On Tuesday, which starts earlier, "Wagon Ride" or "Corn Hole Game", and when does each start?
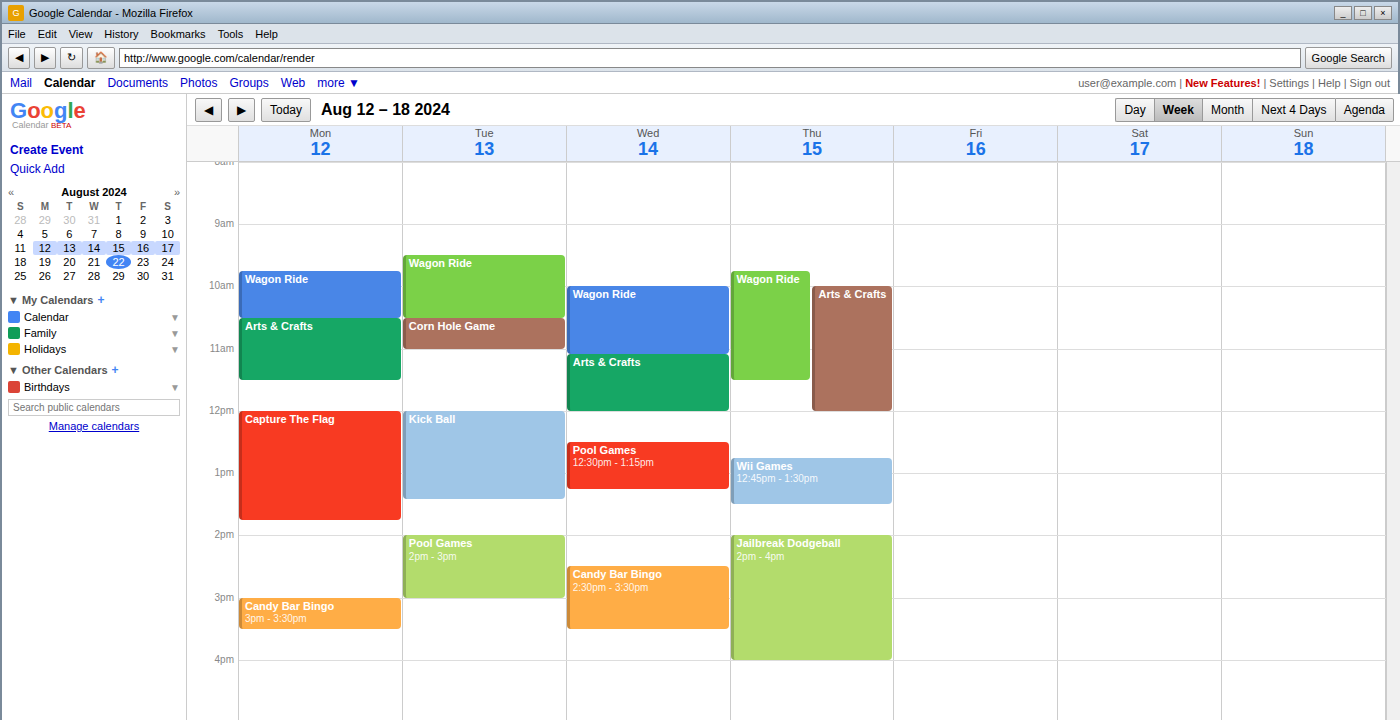
"Wagon Ride" 09:30; "Corn Hole Game" 10:30.